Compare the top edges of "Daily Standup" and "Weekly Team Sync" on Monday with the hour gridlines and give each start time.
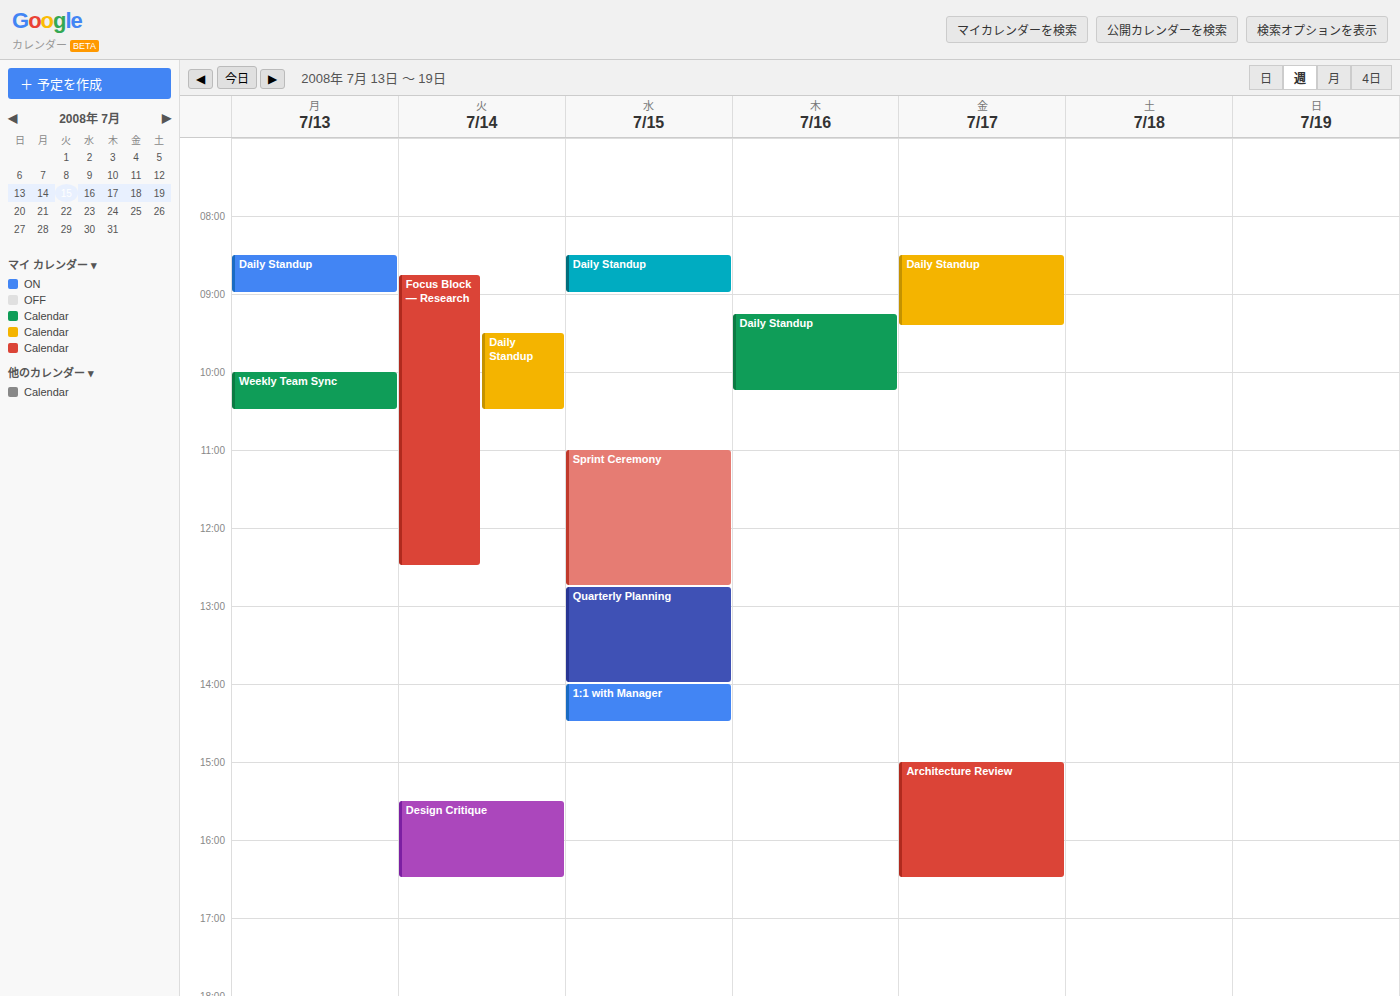
"Daily Standup": 8:30 AM, halfway between the 8 AM and 9 AM lines. "Weekly Team Sync": 10:00 AM, exactly on the 10 AM line.